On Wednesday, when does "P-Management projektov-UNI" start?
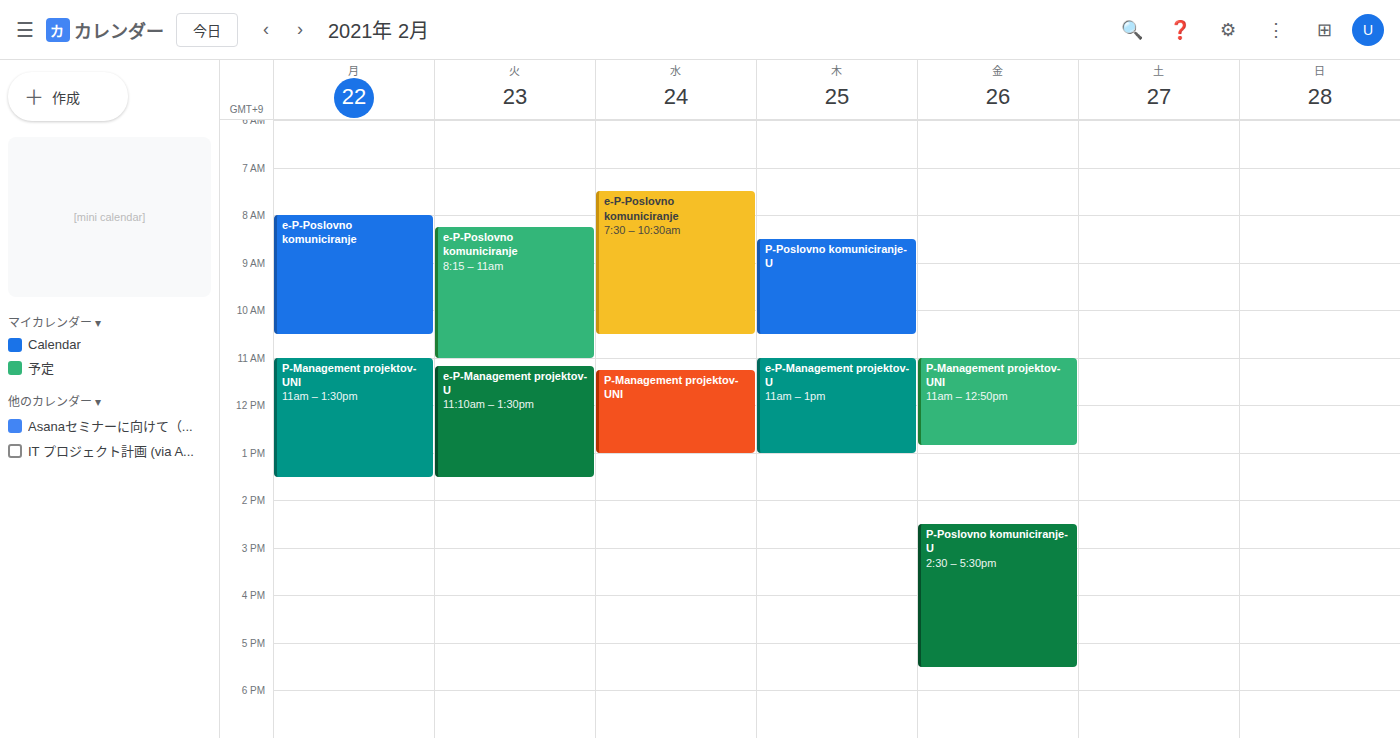
11:15 AM